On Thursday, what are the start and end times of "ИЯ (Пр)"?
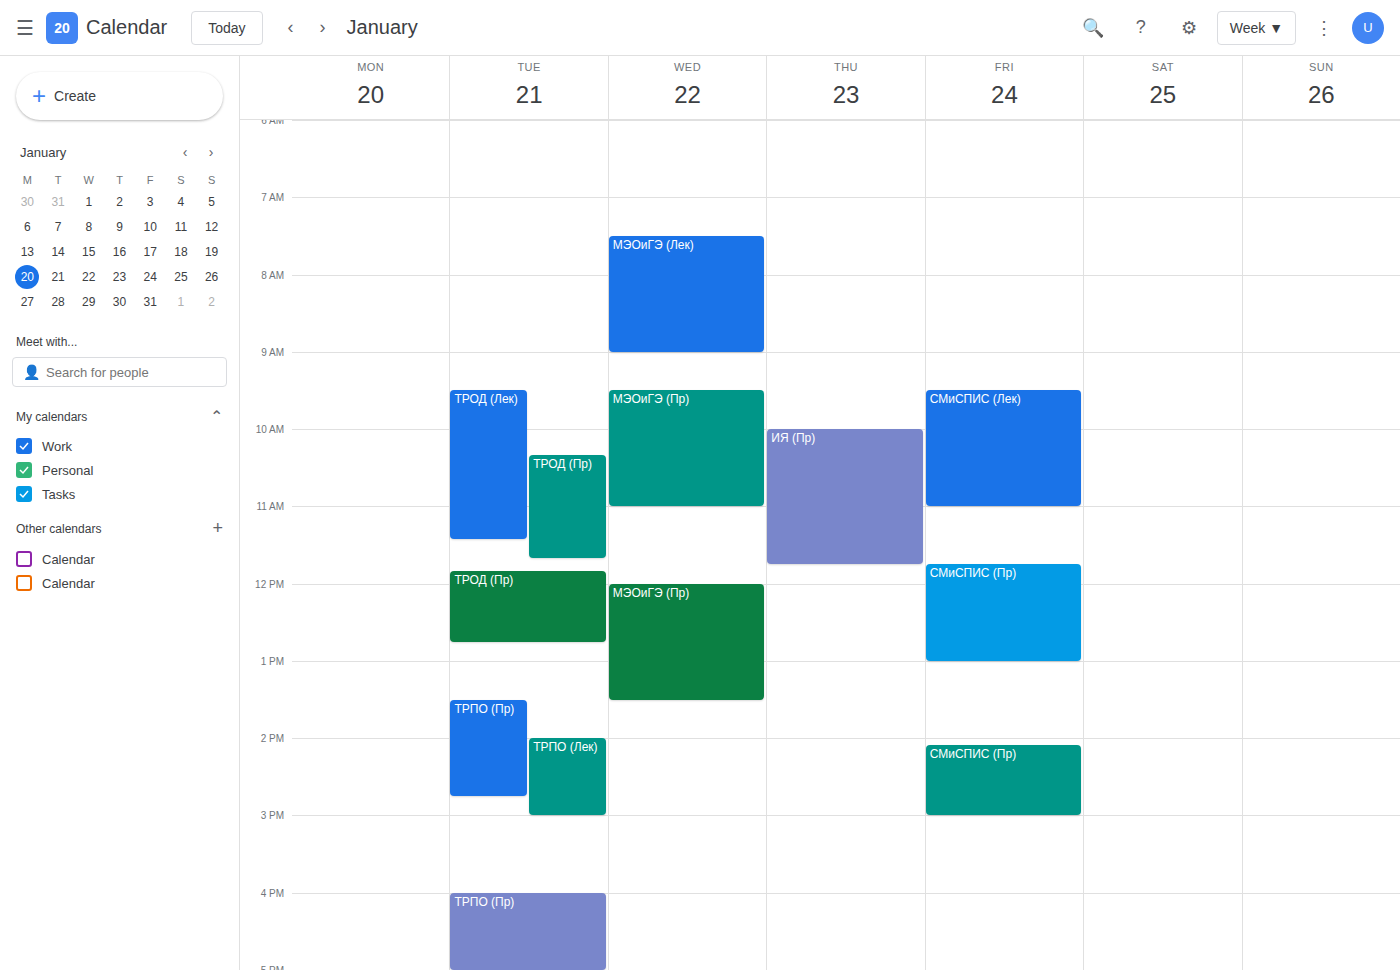
10:00 AM to 11:45 AM